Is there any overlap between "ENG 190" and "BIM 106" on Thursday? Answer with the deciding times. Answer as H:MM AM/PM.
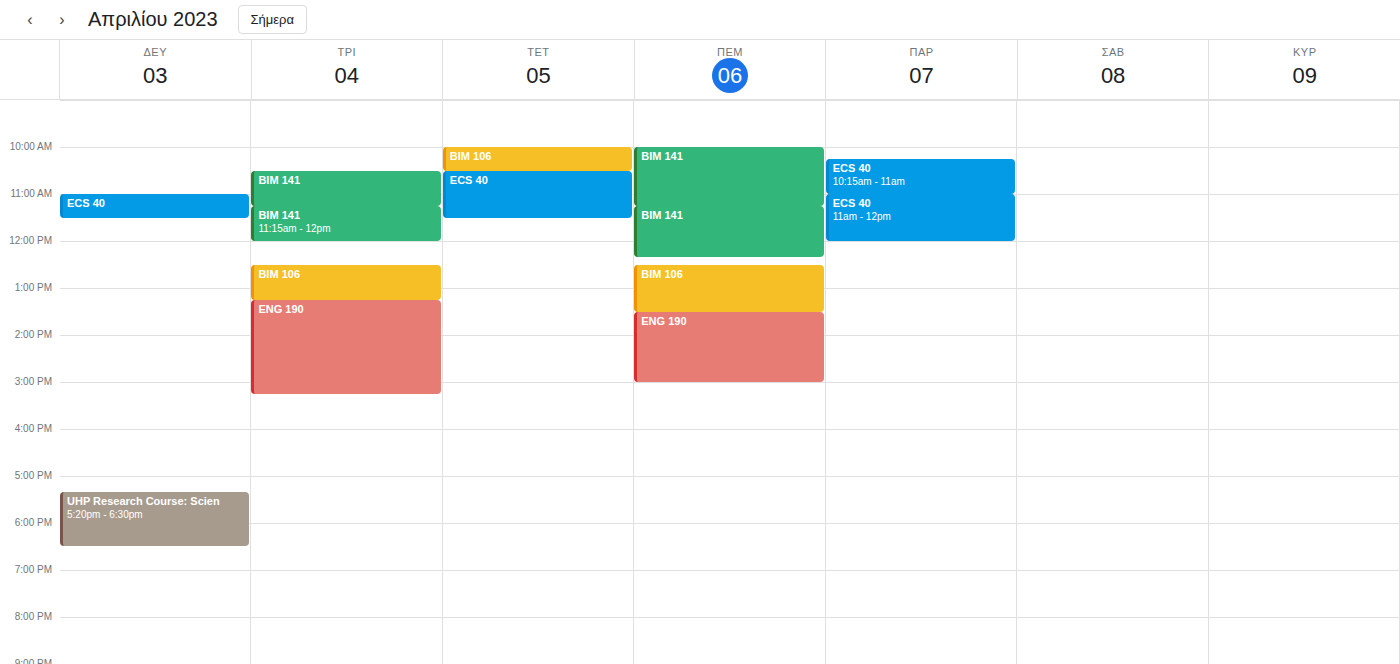
"BIM 106" ends at 1:30 PM, exactly when "ENG 190" starts -- they touch but do not overlap.